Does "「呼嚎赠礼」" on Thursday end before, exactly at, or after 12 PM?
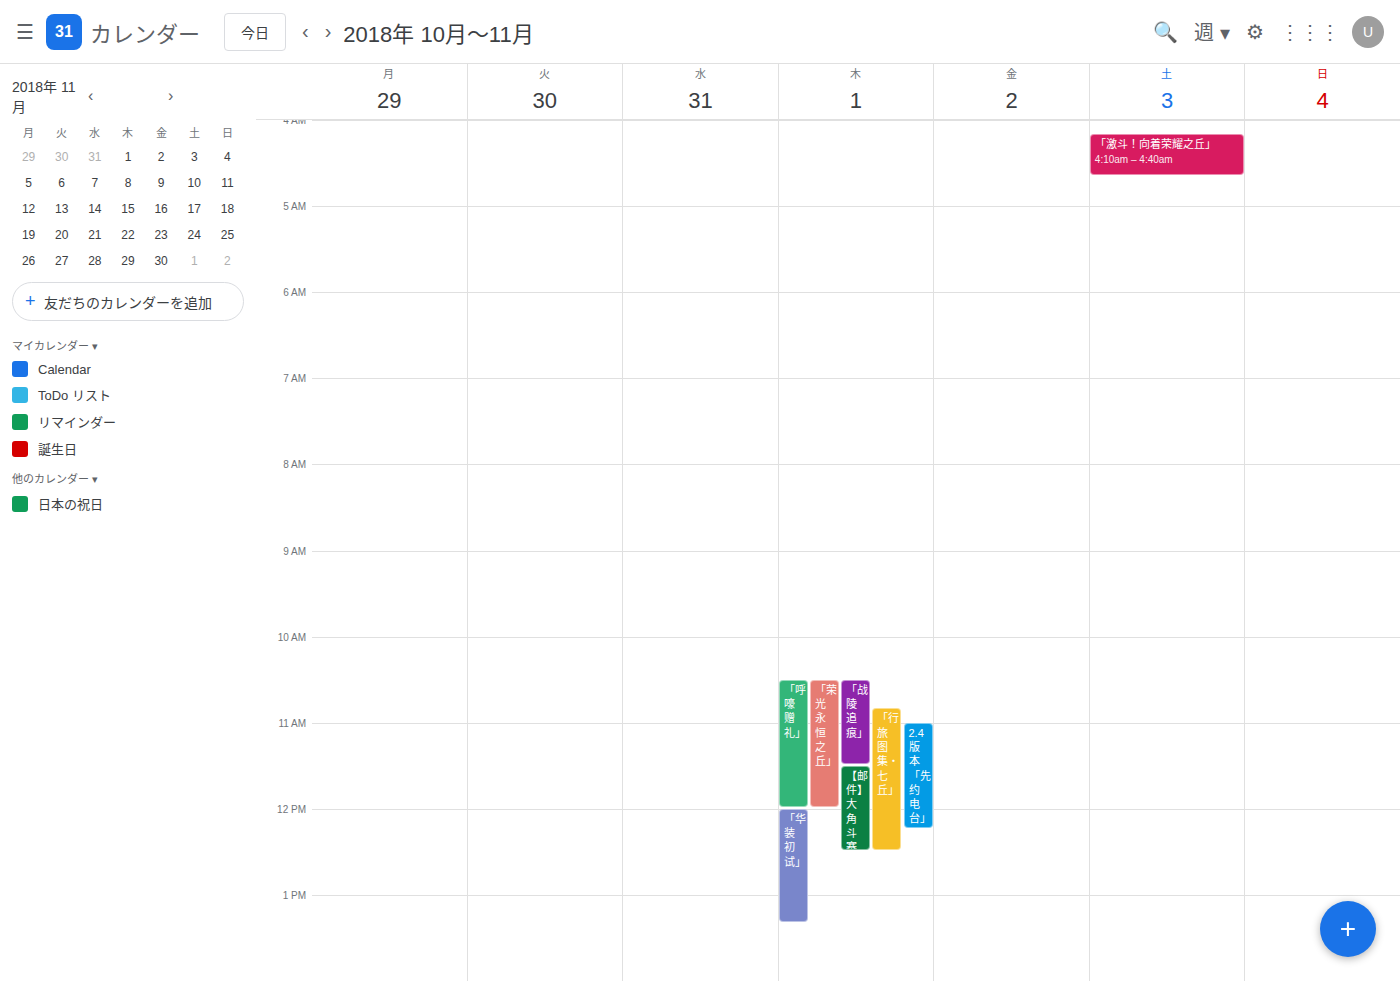
12:00 PM -- exactly at 12 PM, on the 12 PM line.